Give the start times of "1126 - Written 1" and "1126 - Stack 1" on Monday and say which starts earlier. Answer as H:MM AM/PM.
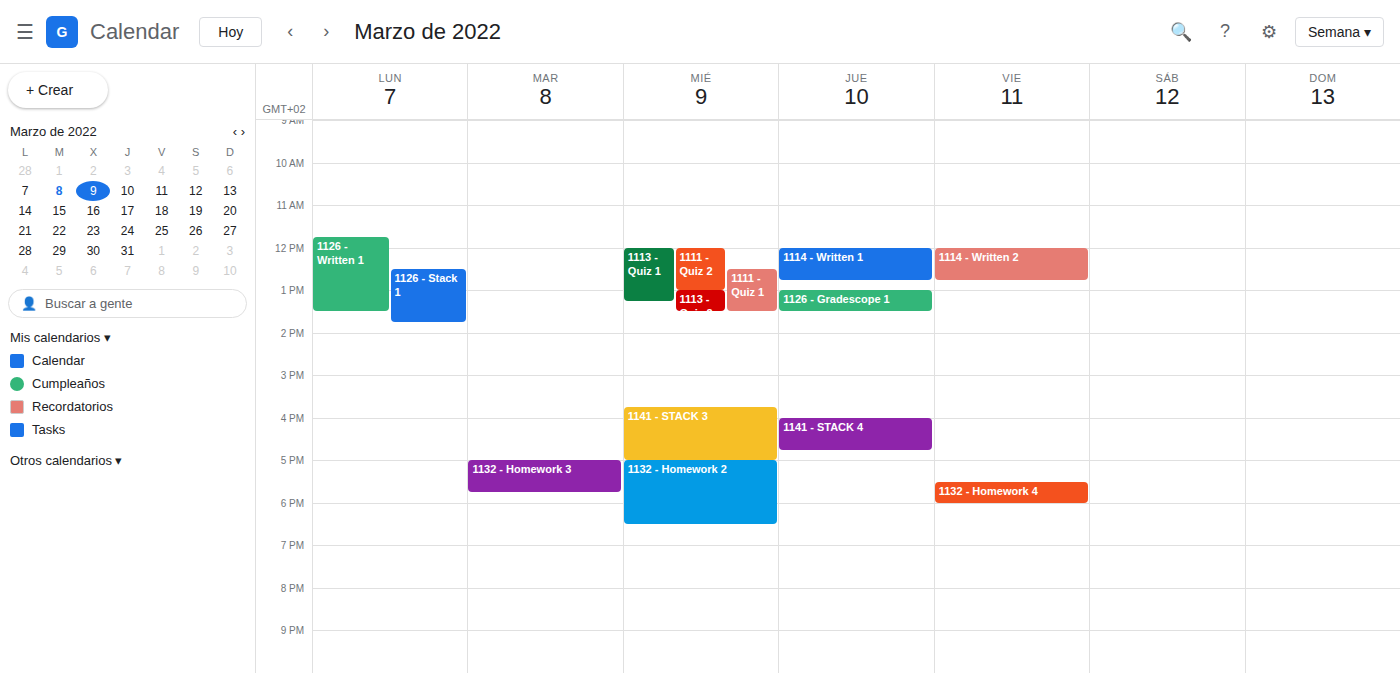
"1126 - Written 1" 11:45 AM; "1126 - Stack 1" 12:30 PM.